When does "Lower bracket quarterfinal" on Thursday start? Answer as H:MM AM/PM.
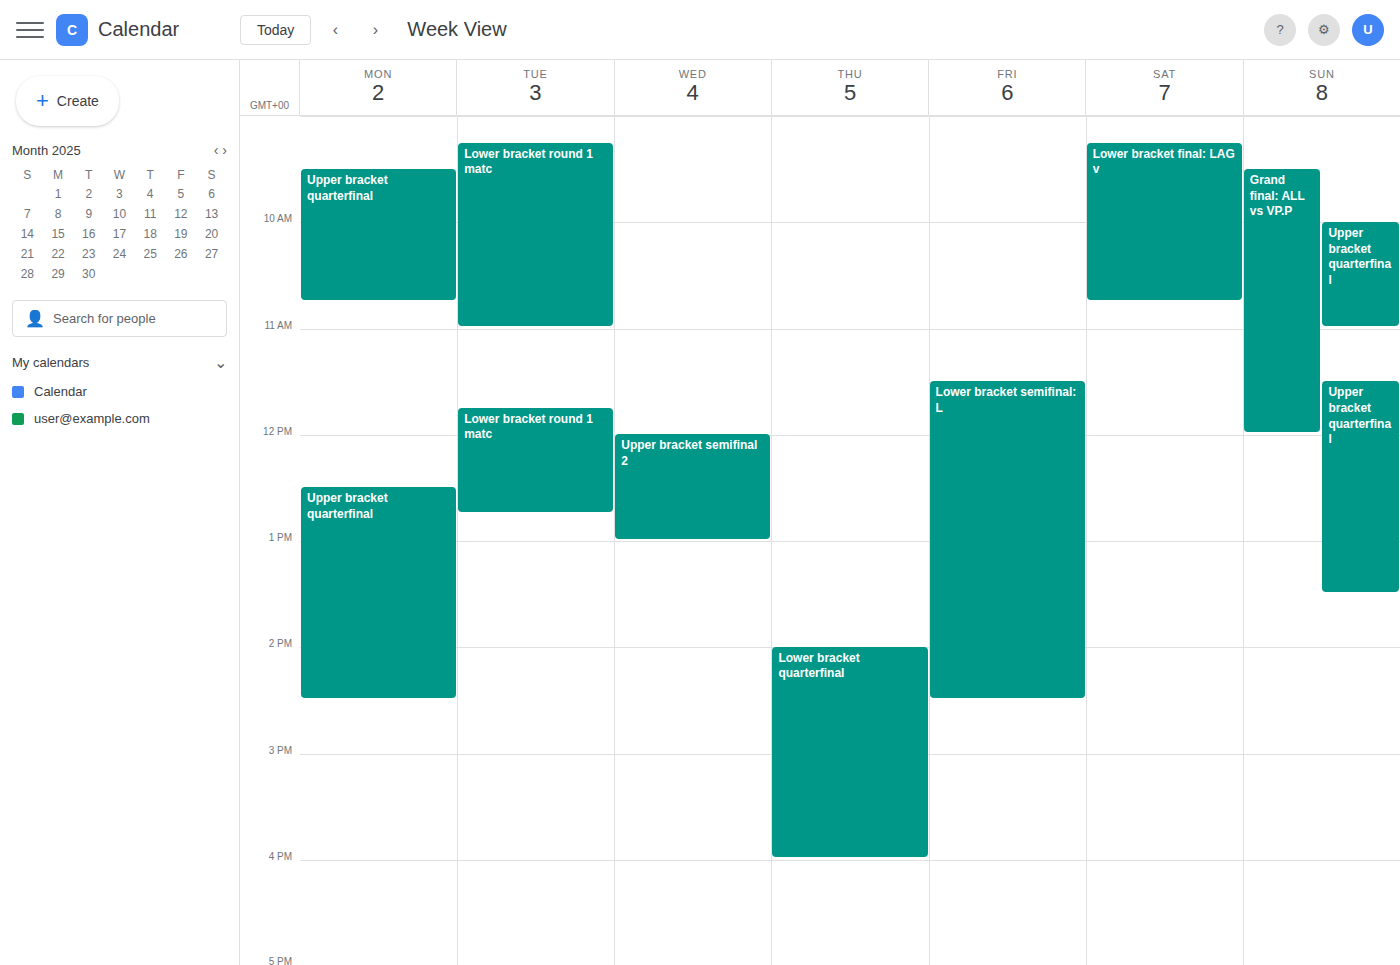
2:00 PM